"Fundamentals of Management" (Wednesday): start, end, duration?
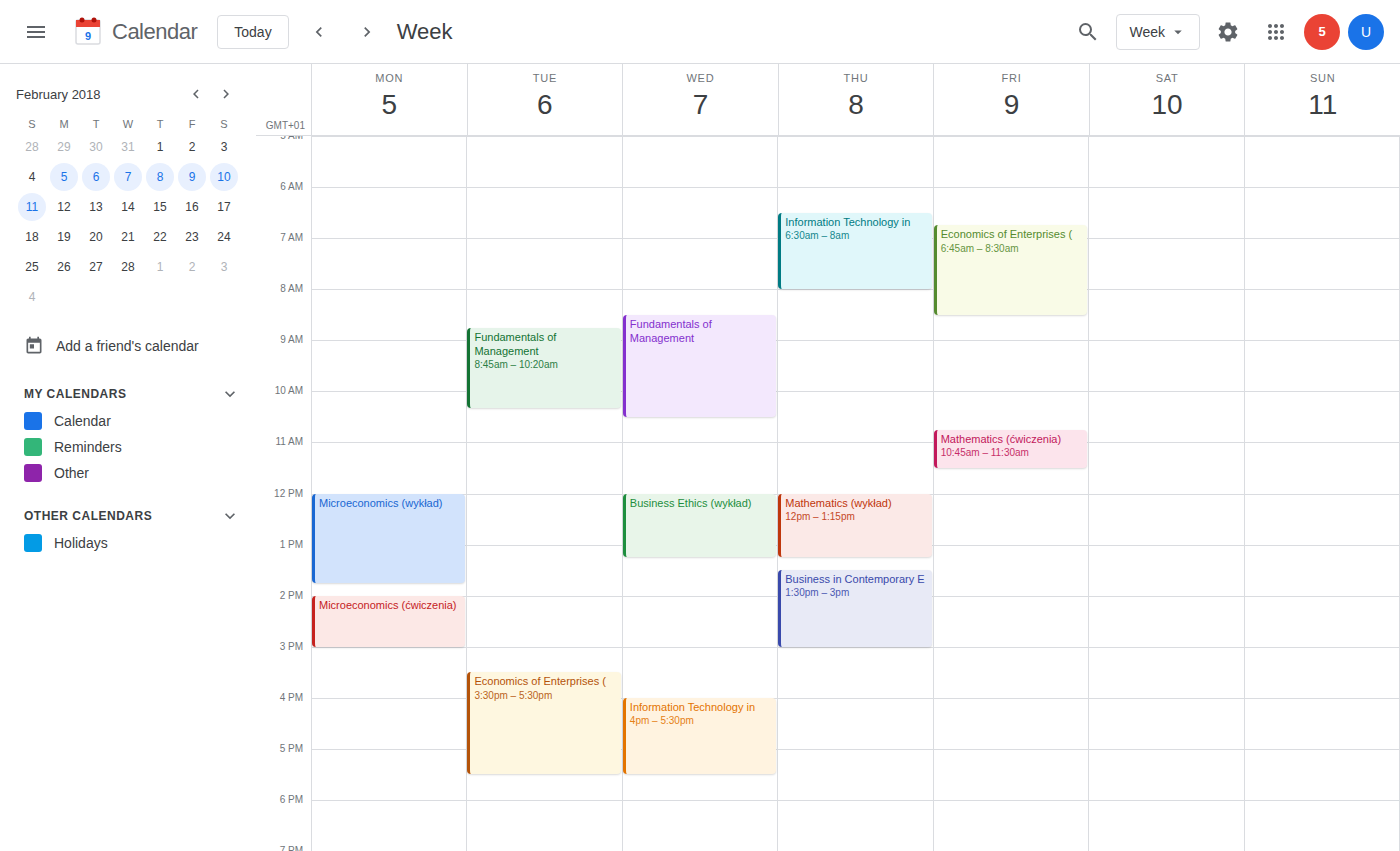
8:30 AM to 10:30 AM, 2 hours